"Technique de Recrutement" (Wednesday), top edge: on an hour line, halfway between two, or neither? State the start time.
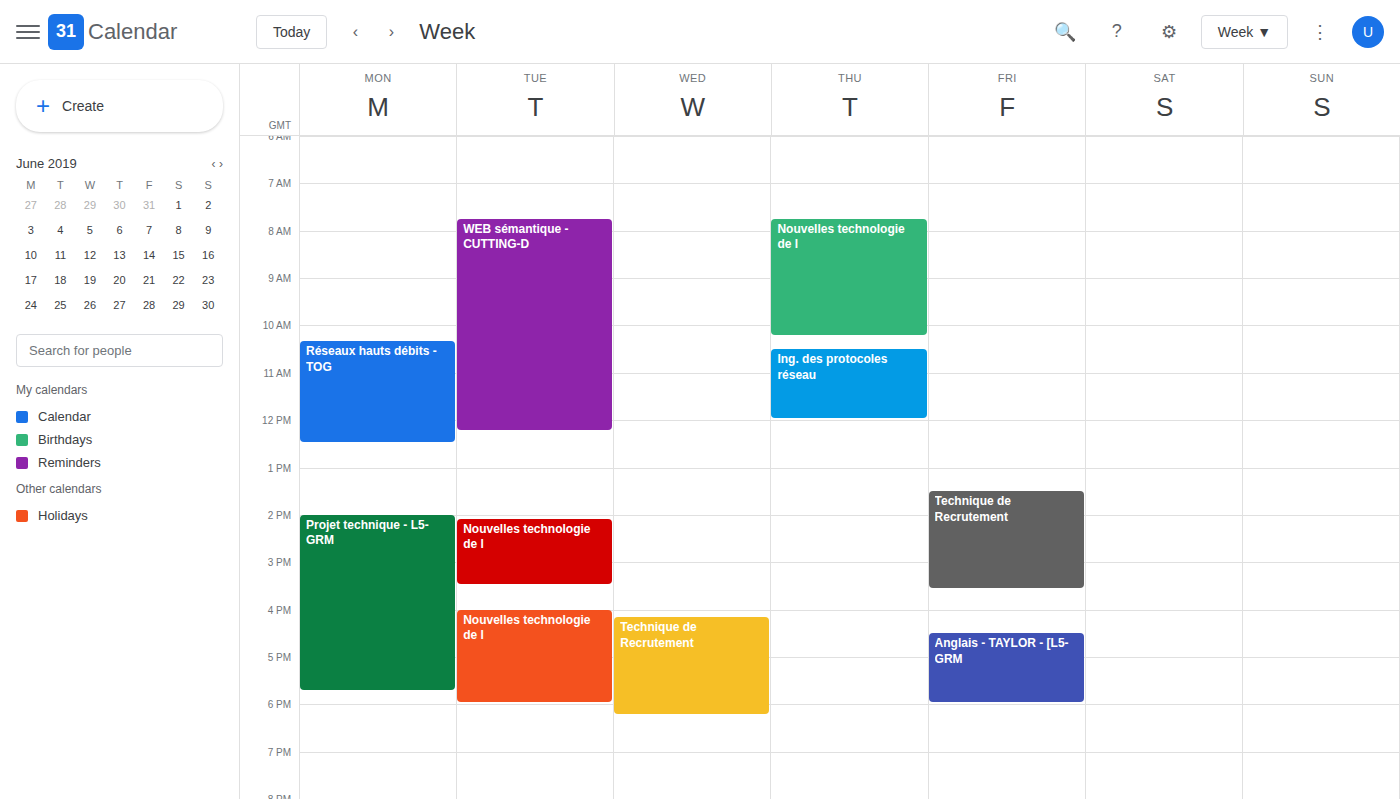
4:10 PM -- neither: 10 minutes below the 4 PM line and 50 minutes above the 5 PM line.